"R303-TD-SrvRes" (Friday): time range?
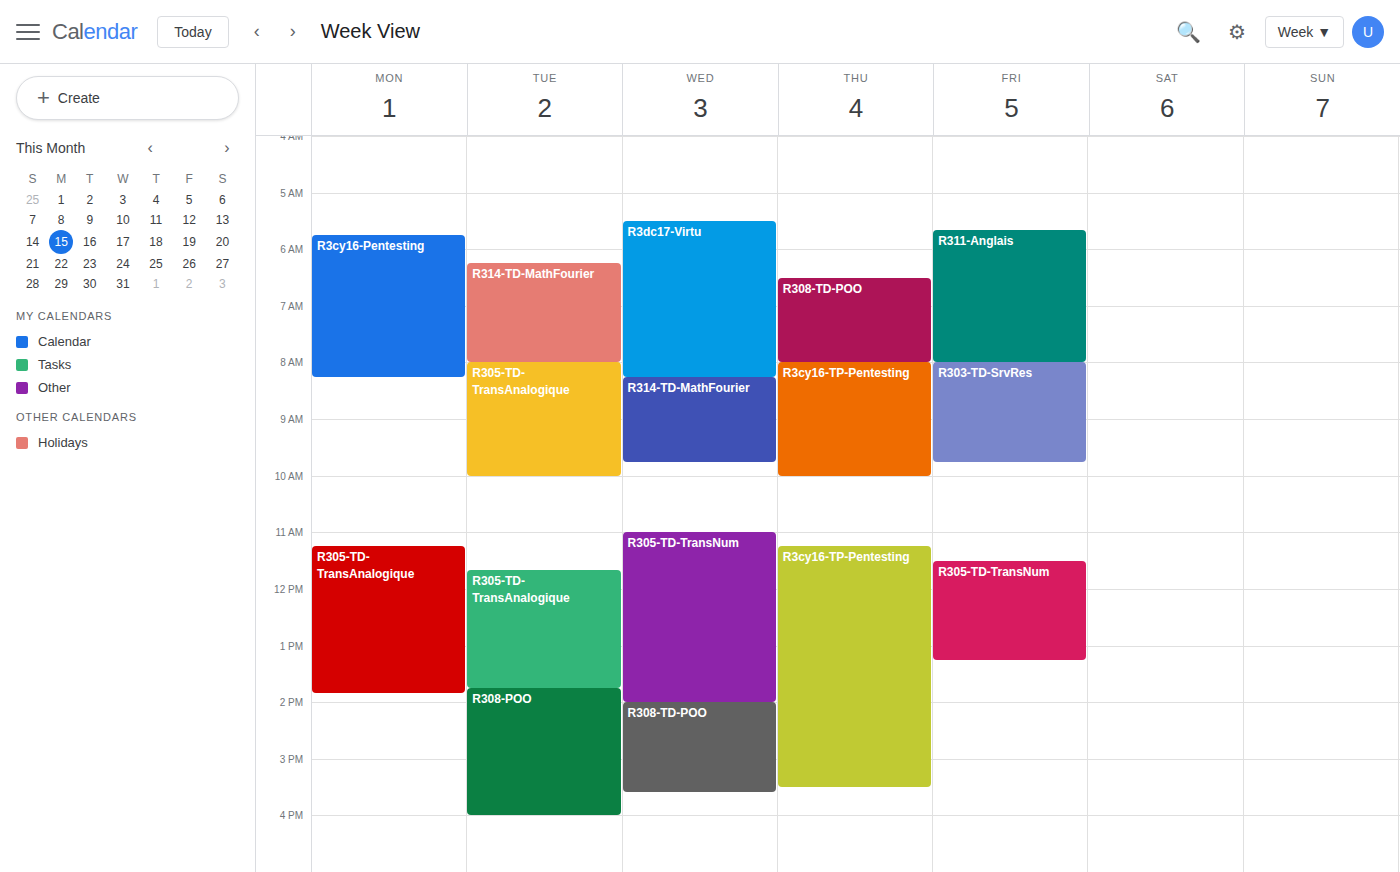
8:00 AM to 9:45 AM